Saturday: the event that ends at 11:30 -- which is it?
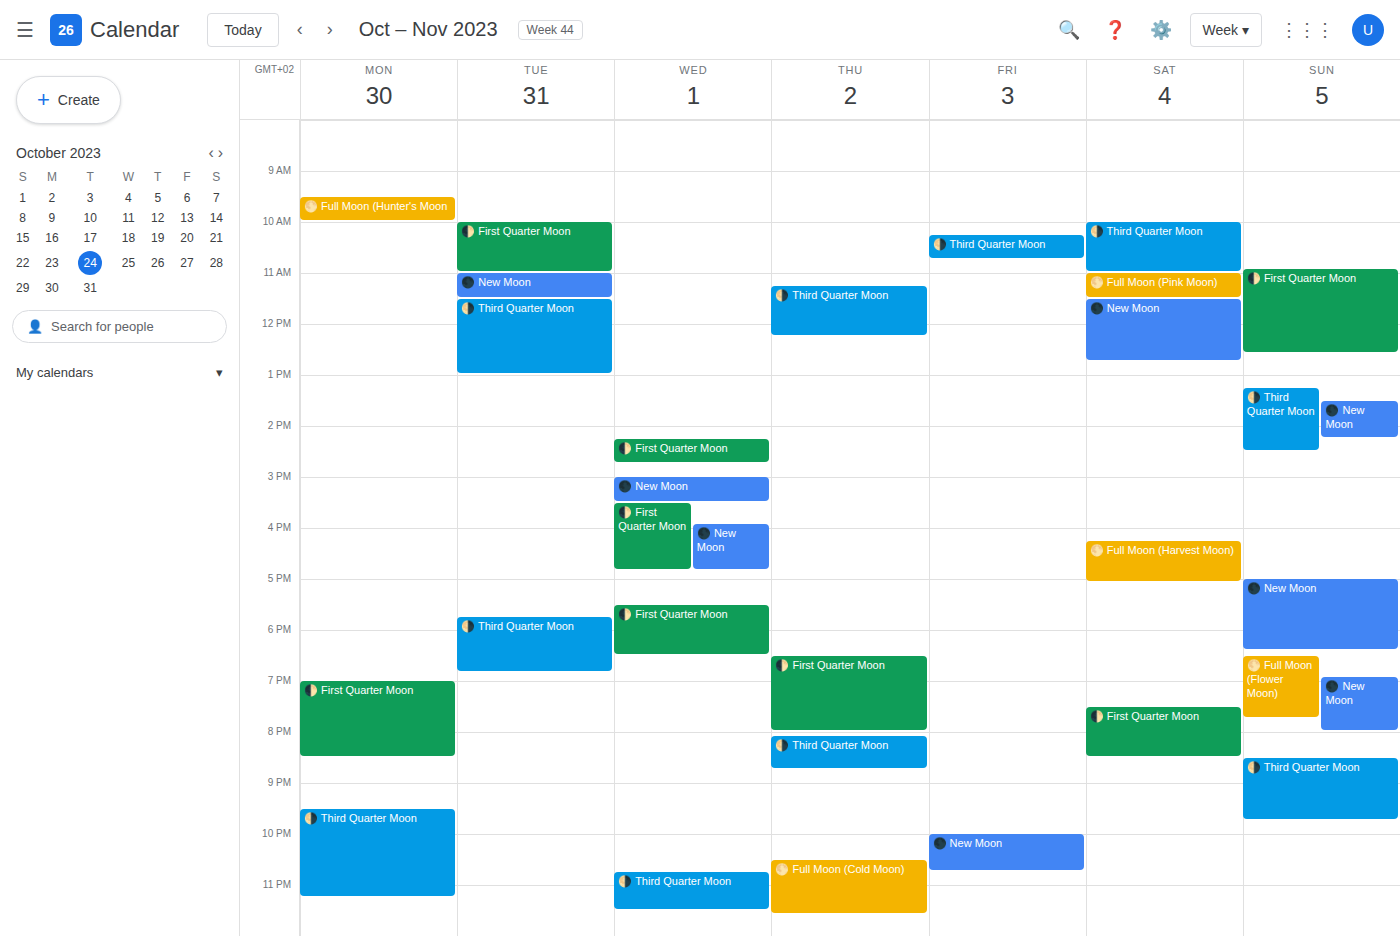
"🌕 Full Moon (Pink Moon)"